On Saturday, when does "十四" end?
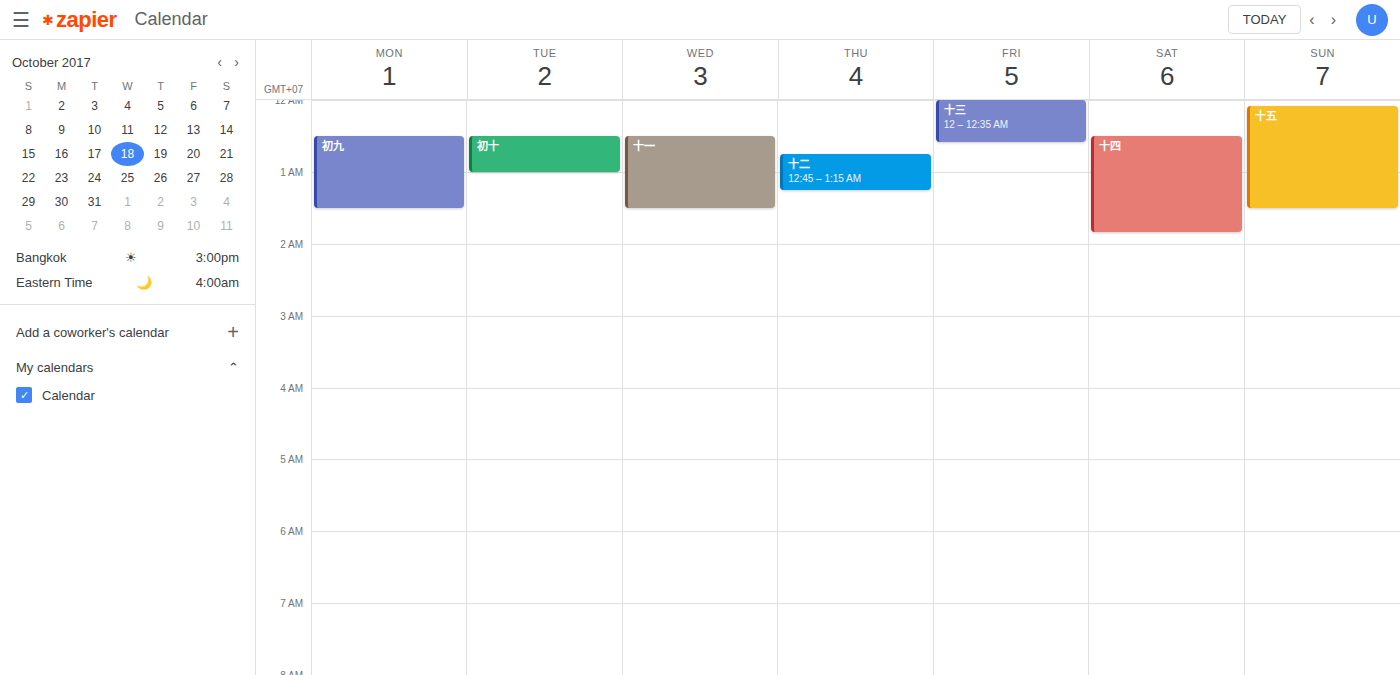
1:50 AM